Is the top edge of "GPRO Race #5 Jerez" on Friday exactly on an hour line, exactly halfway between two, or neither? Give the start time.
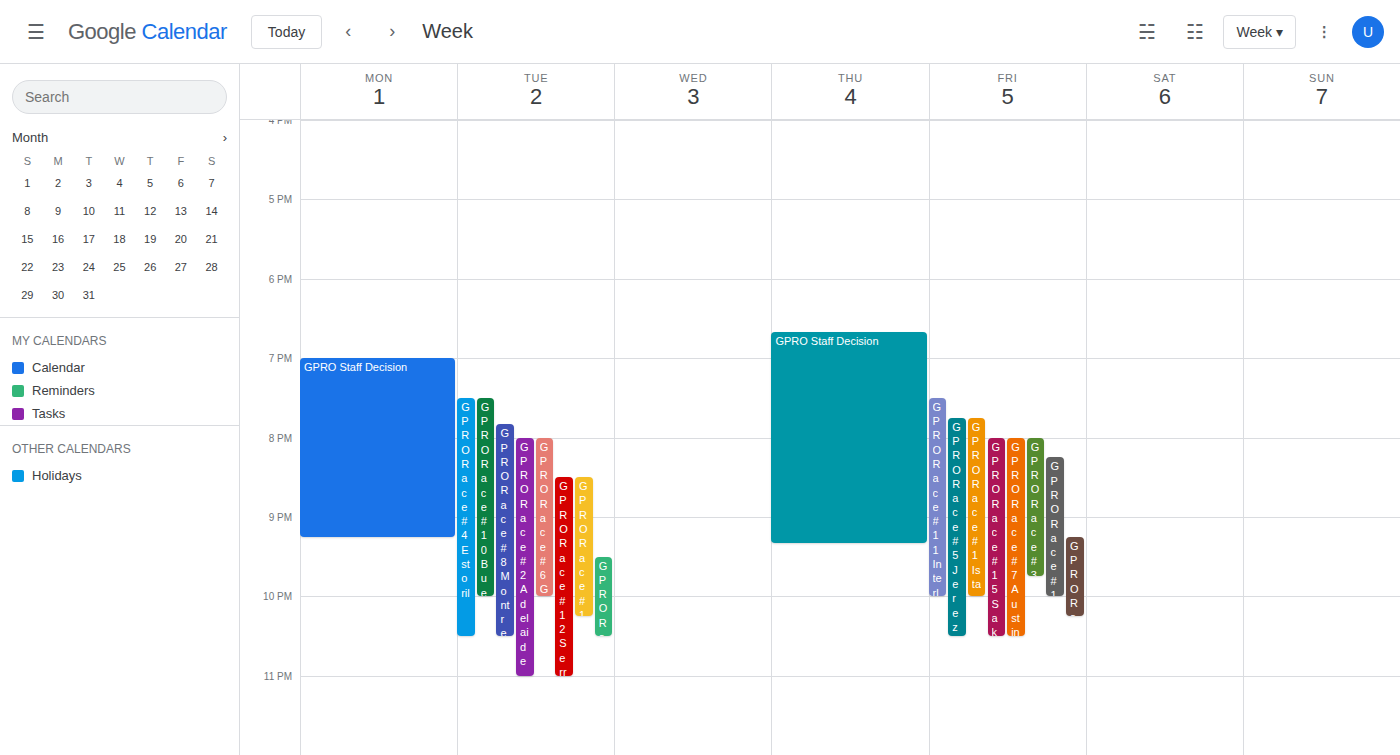
7:45 PM -- neither: three quarters of the way from the 7 PM line to the 8 PM line.